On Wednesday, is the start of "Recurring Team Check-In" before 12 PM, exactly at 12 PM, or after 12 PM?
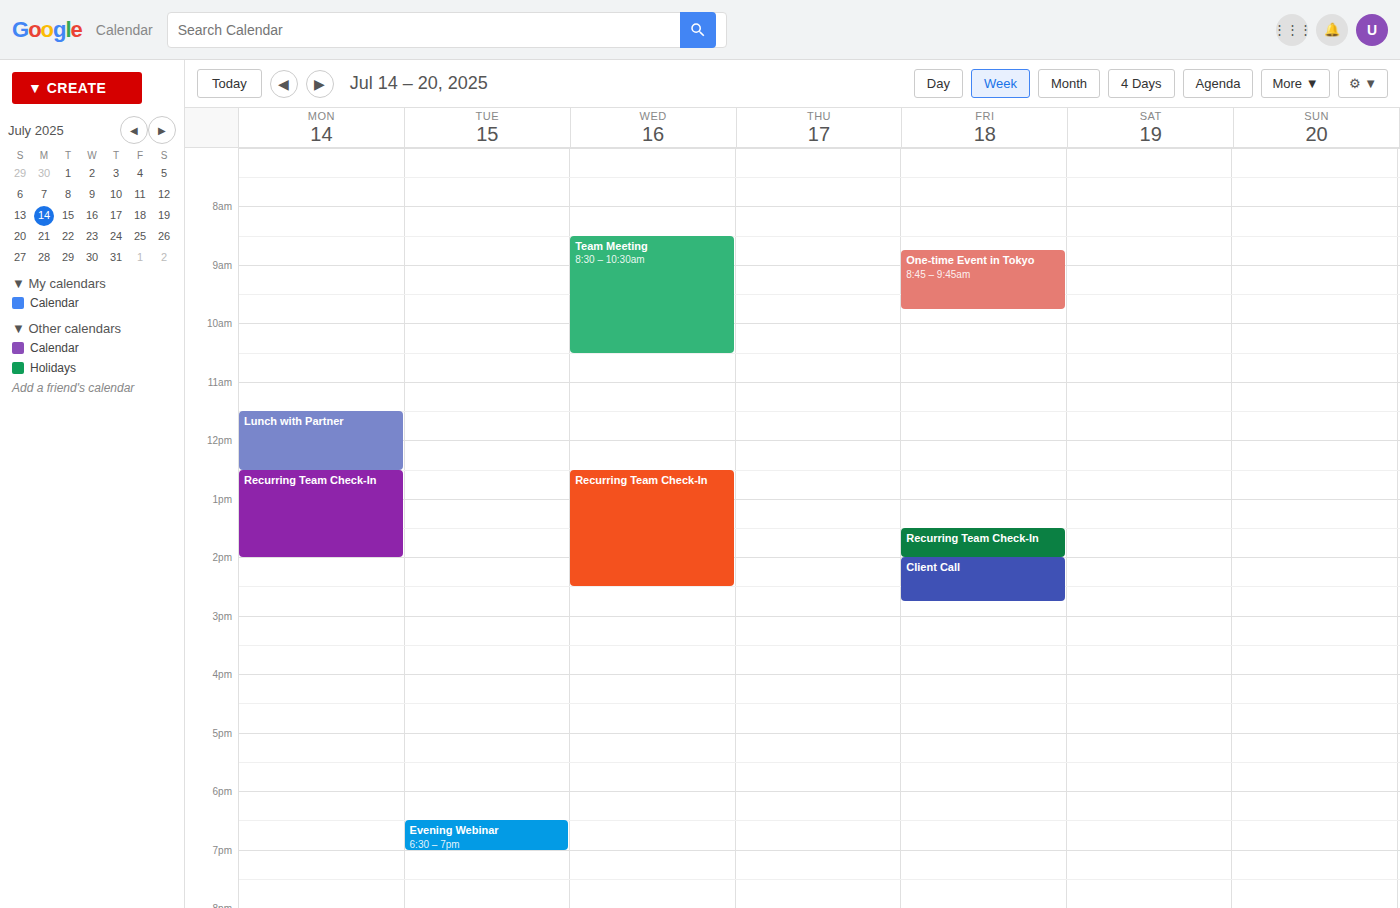
12:30 PM -- after 12 PM, 30 minutes below the 12 PM line.